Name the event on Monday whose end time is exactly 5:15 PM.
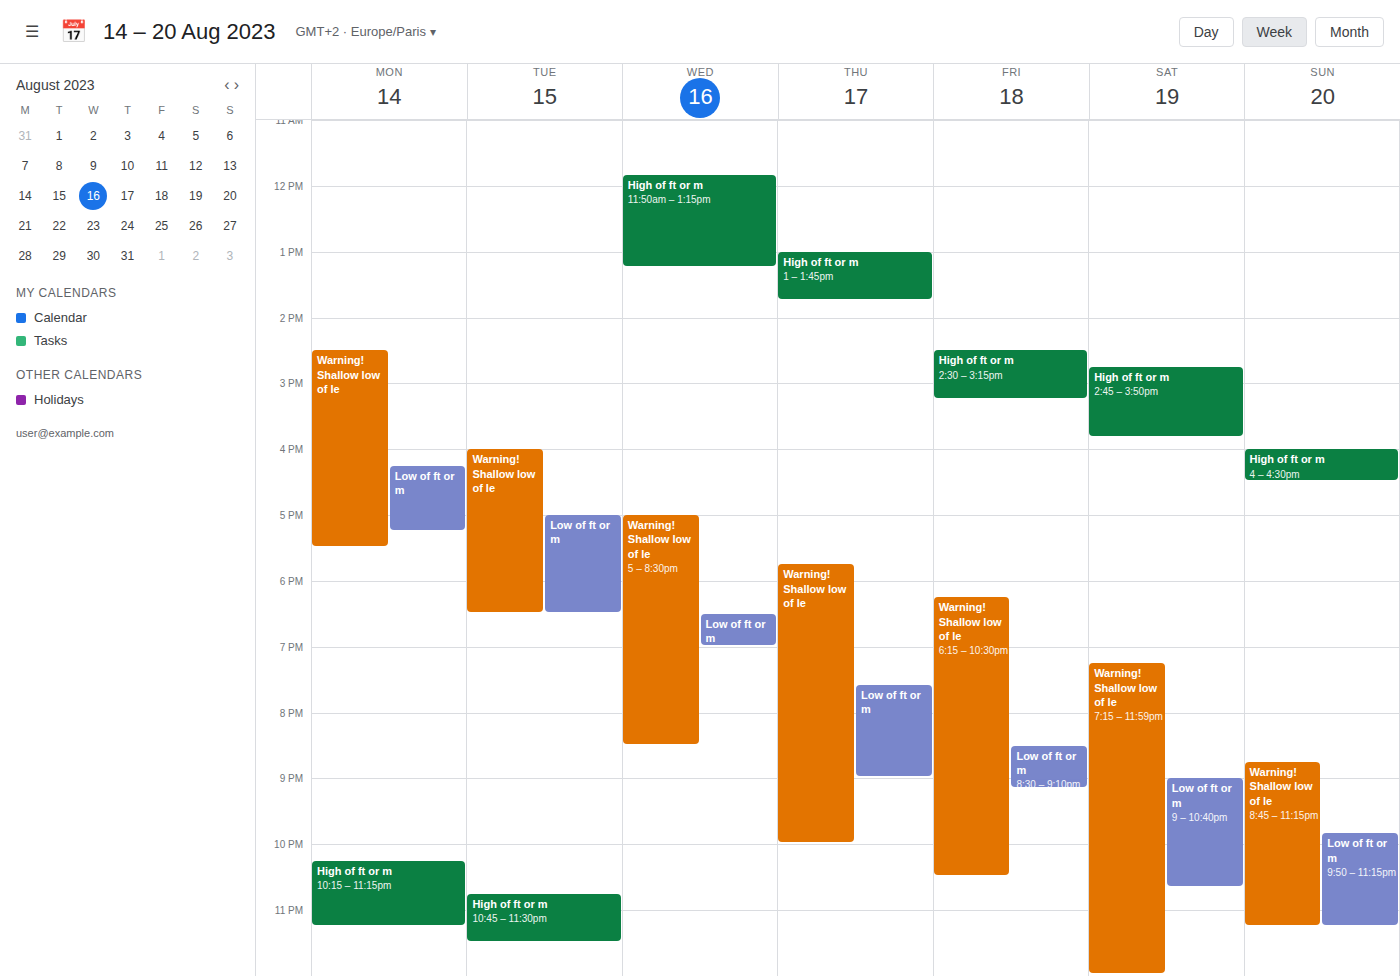
"Low of ft or m"